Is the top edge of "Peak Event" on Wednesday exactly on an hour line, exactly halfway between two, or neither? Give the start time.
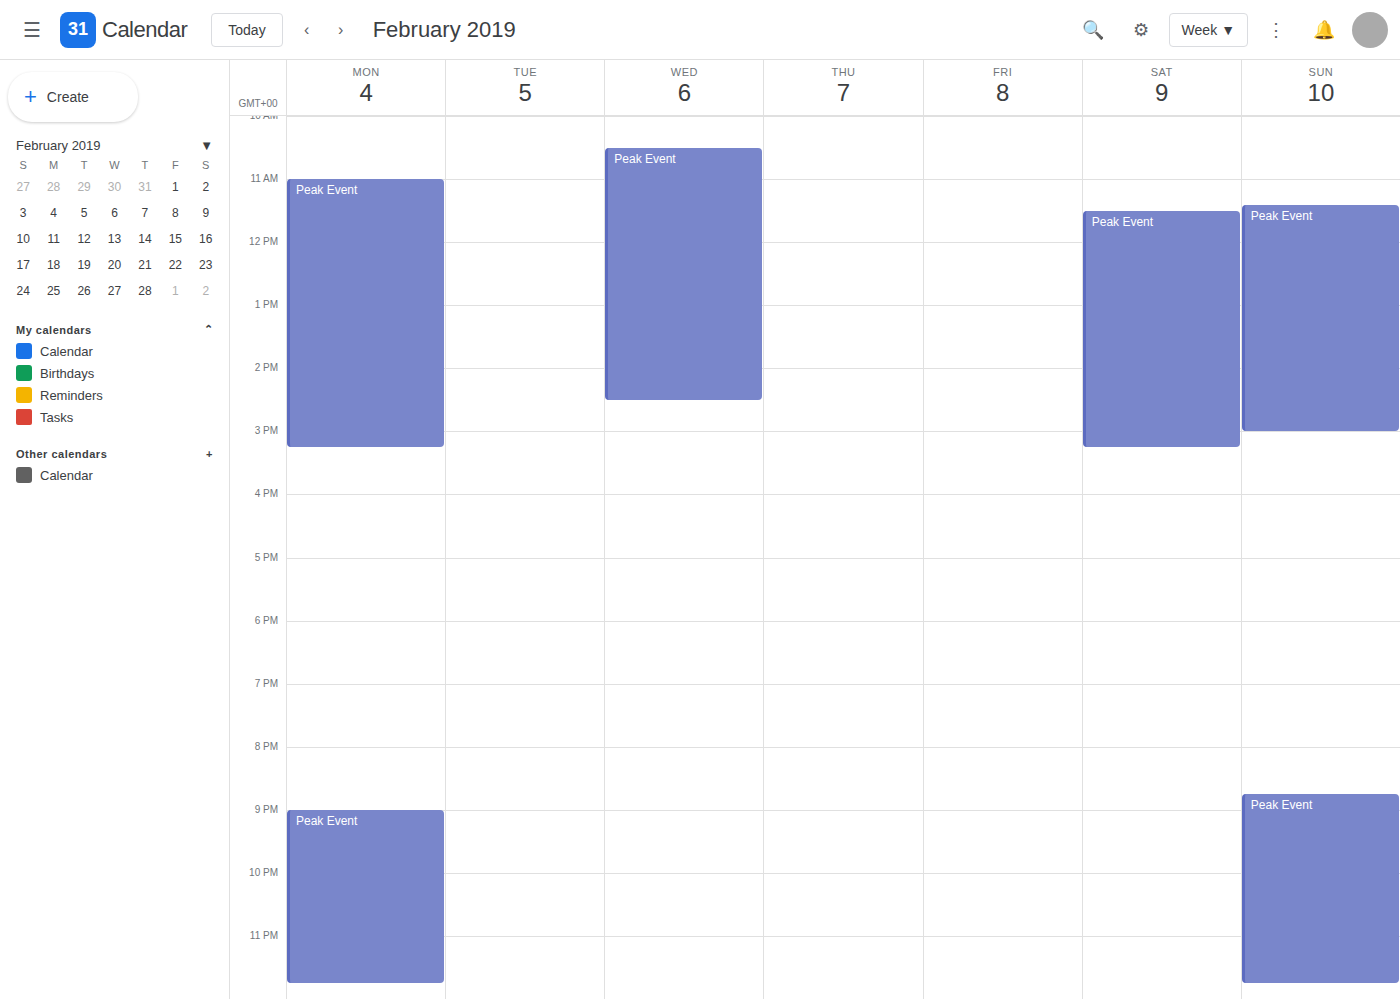
10:30 AM -- halfway between the 10 AM and 11 AM lines.